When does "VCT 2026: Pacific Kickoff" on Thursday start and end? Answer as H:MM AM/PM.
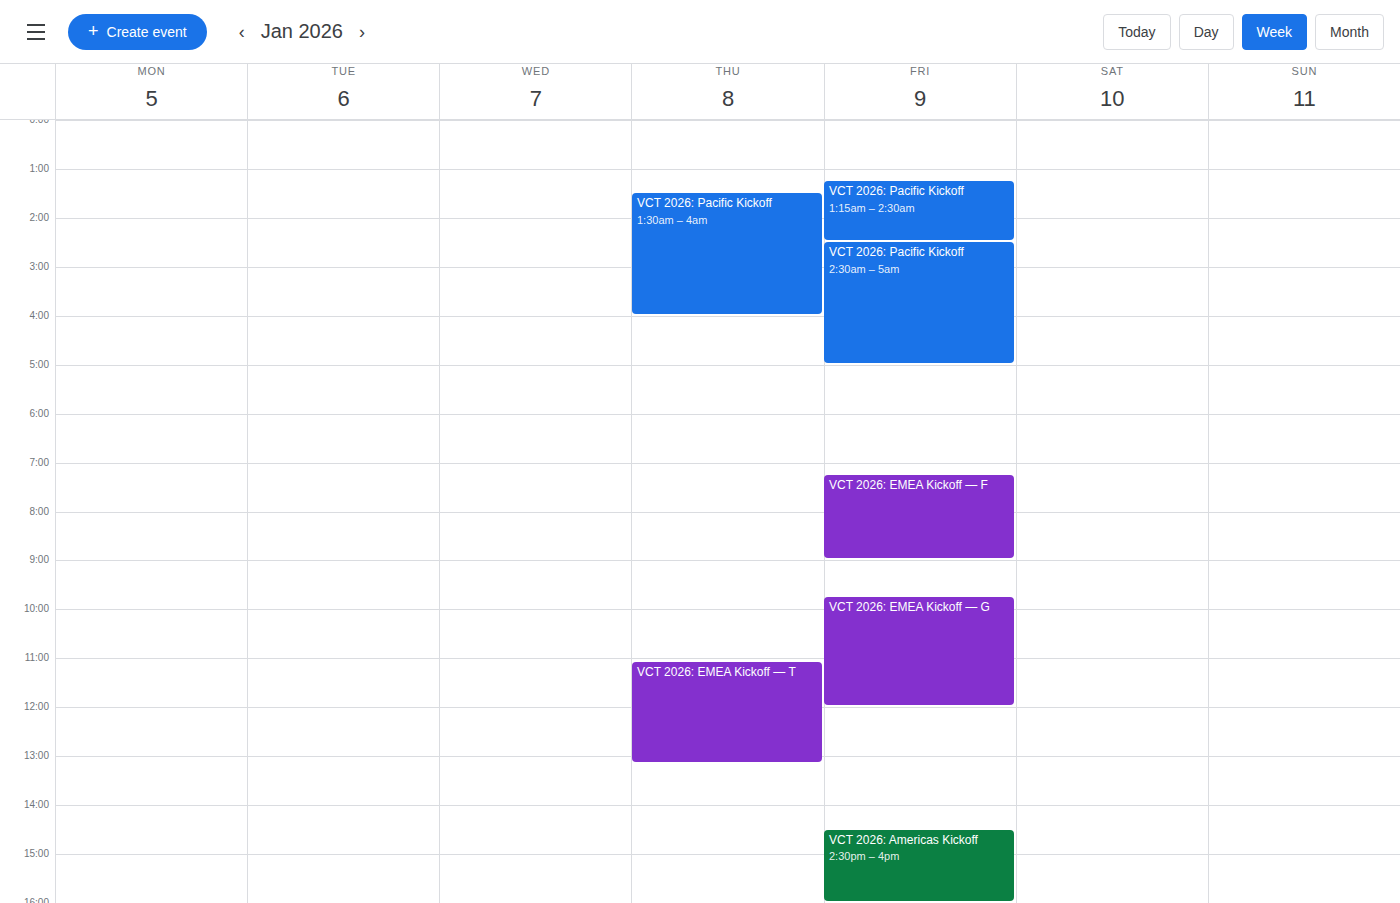
1:30 AM to 4:00 AM